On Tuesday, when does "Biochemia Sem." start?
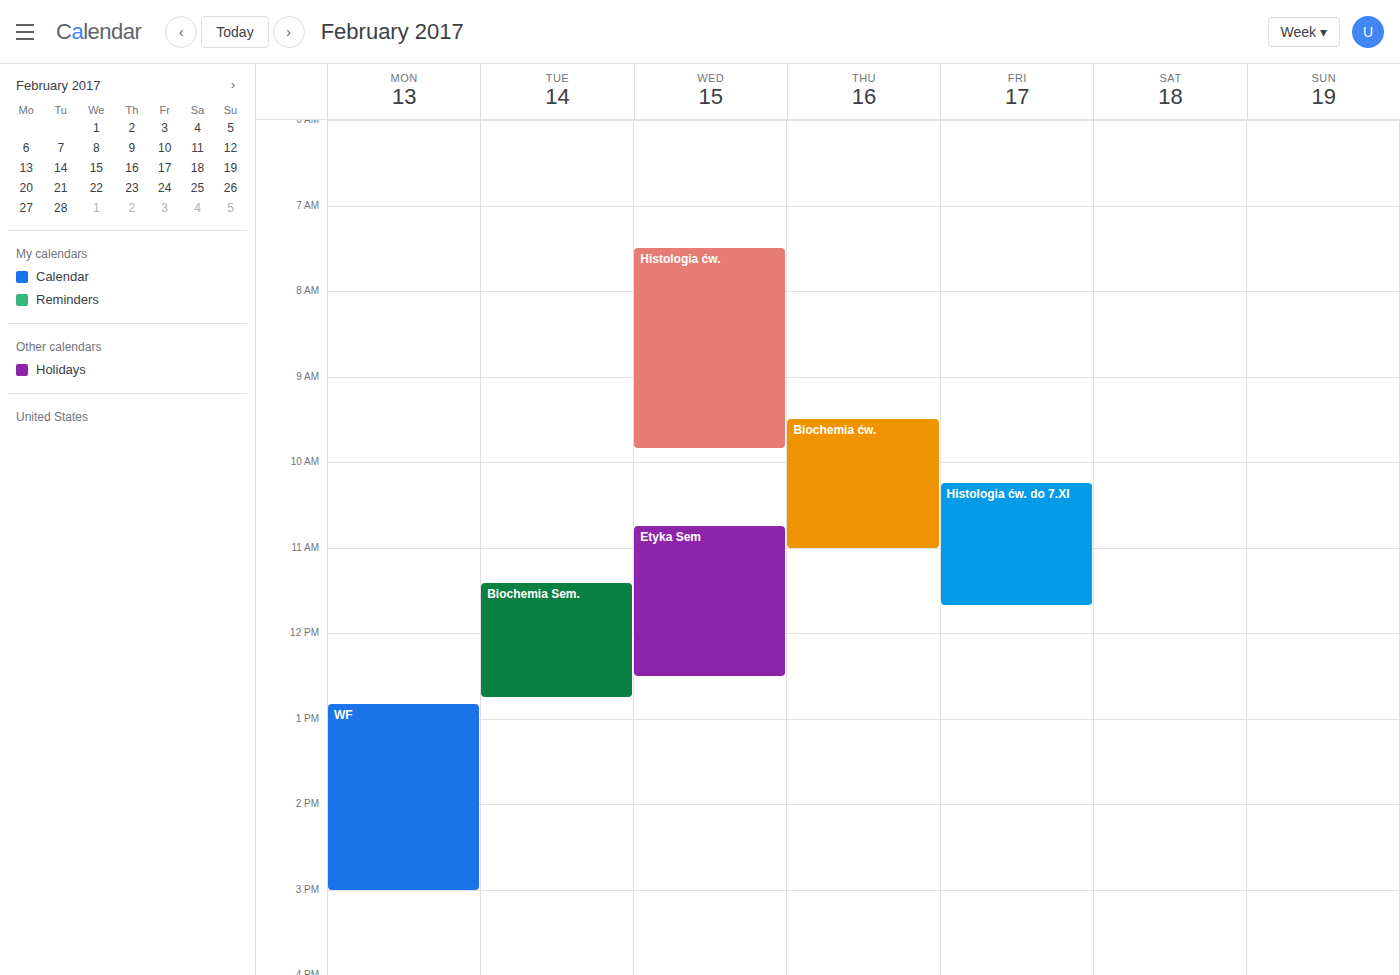
11:25 AM